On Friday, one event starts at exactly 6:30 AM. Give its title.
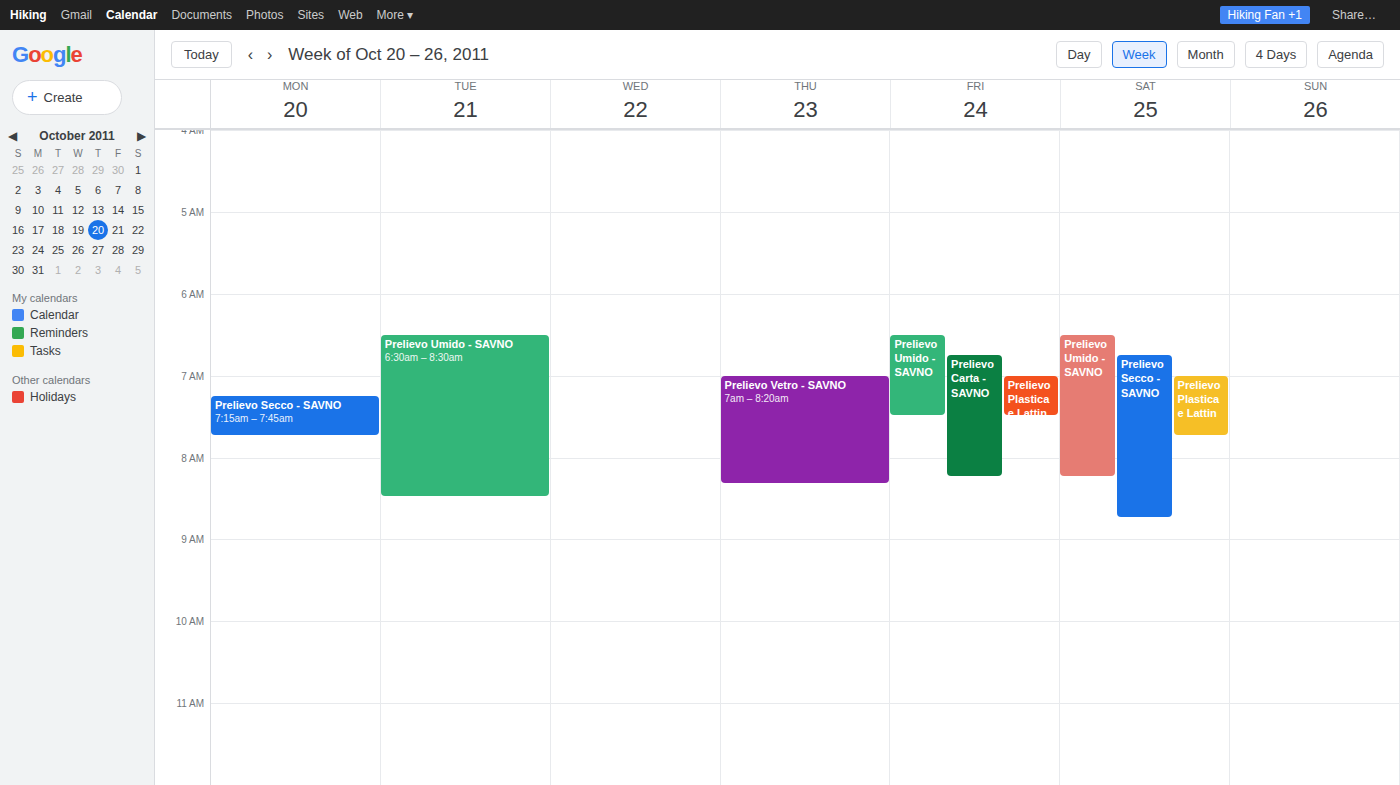
"Prelievo Umido - SAVNO"